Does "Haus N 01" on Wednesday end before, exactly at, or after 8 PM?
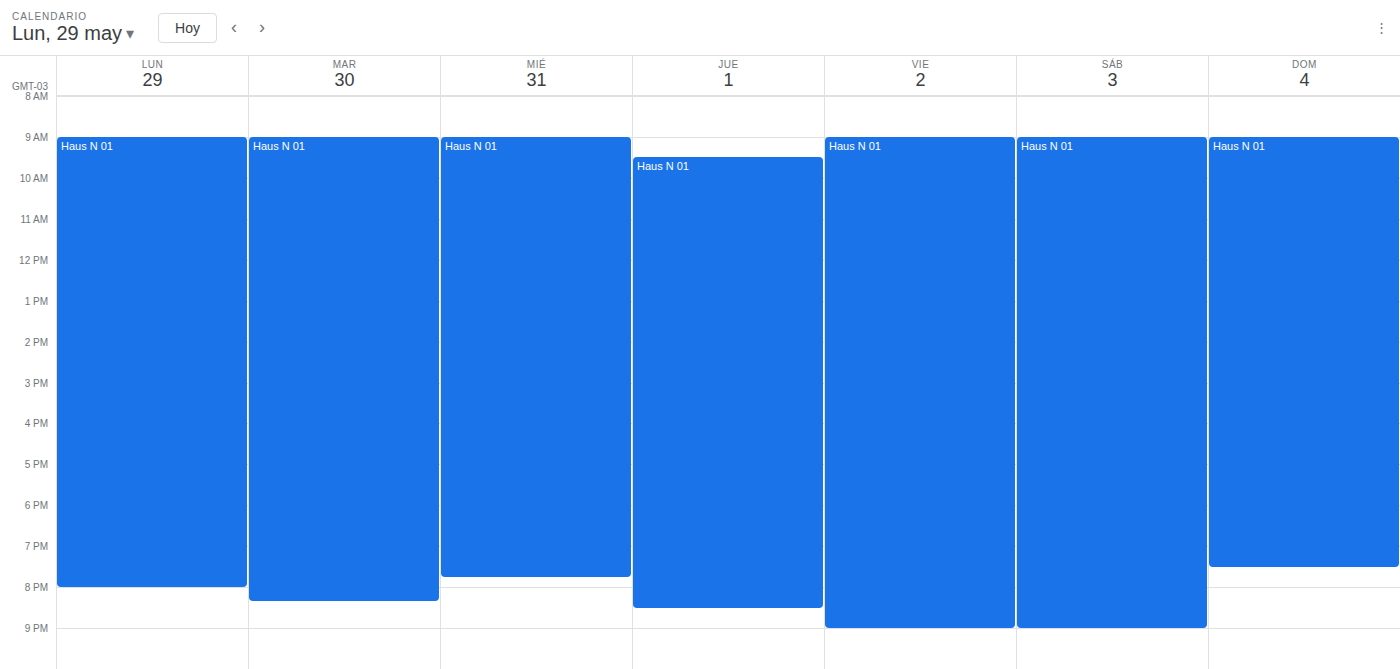
7:45 PM -- before 8 PM, 15 minutes above the 8 PM line.